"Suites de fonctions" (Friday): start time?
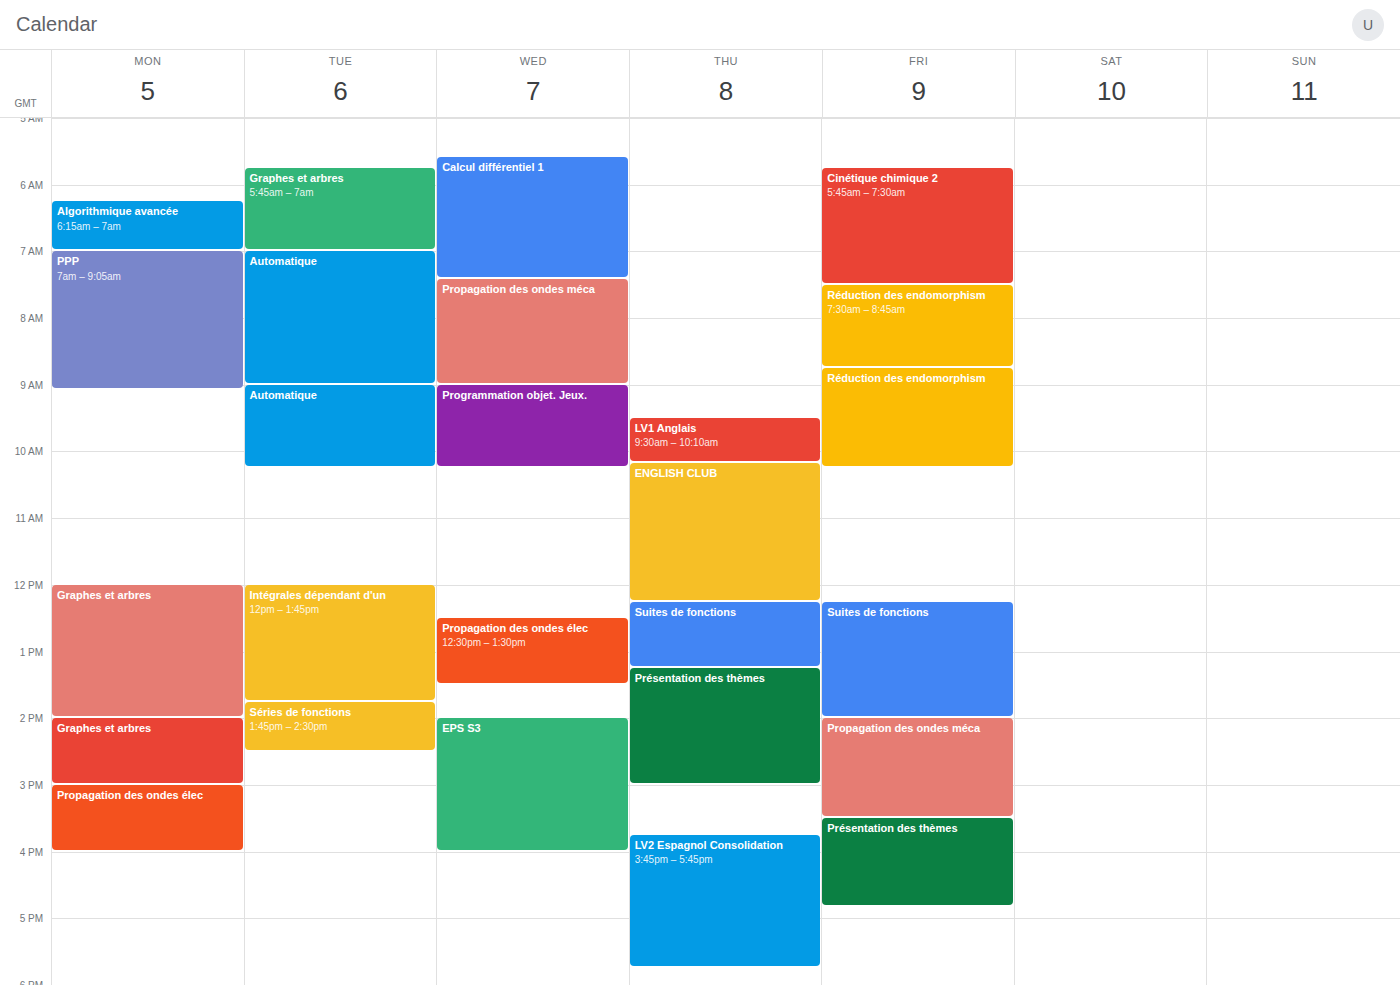
12:15 PM